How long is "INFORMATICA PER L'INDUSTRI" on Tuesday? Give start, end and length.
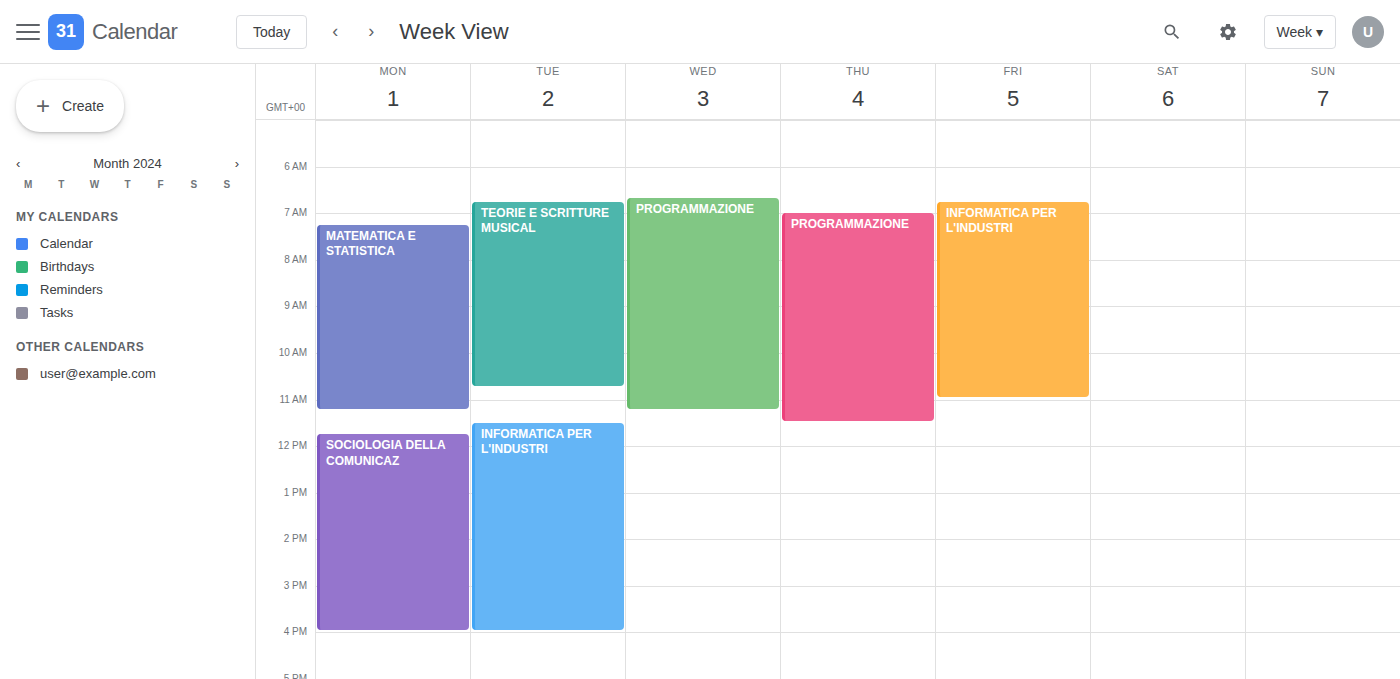
11:30 AM to 4:00 PM, 4 hours 30 minutes